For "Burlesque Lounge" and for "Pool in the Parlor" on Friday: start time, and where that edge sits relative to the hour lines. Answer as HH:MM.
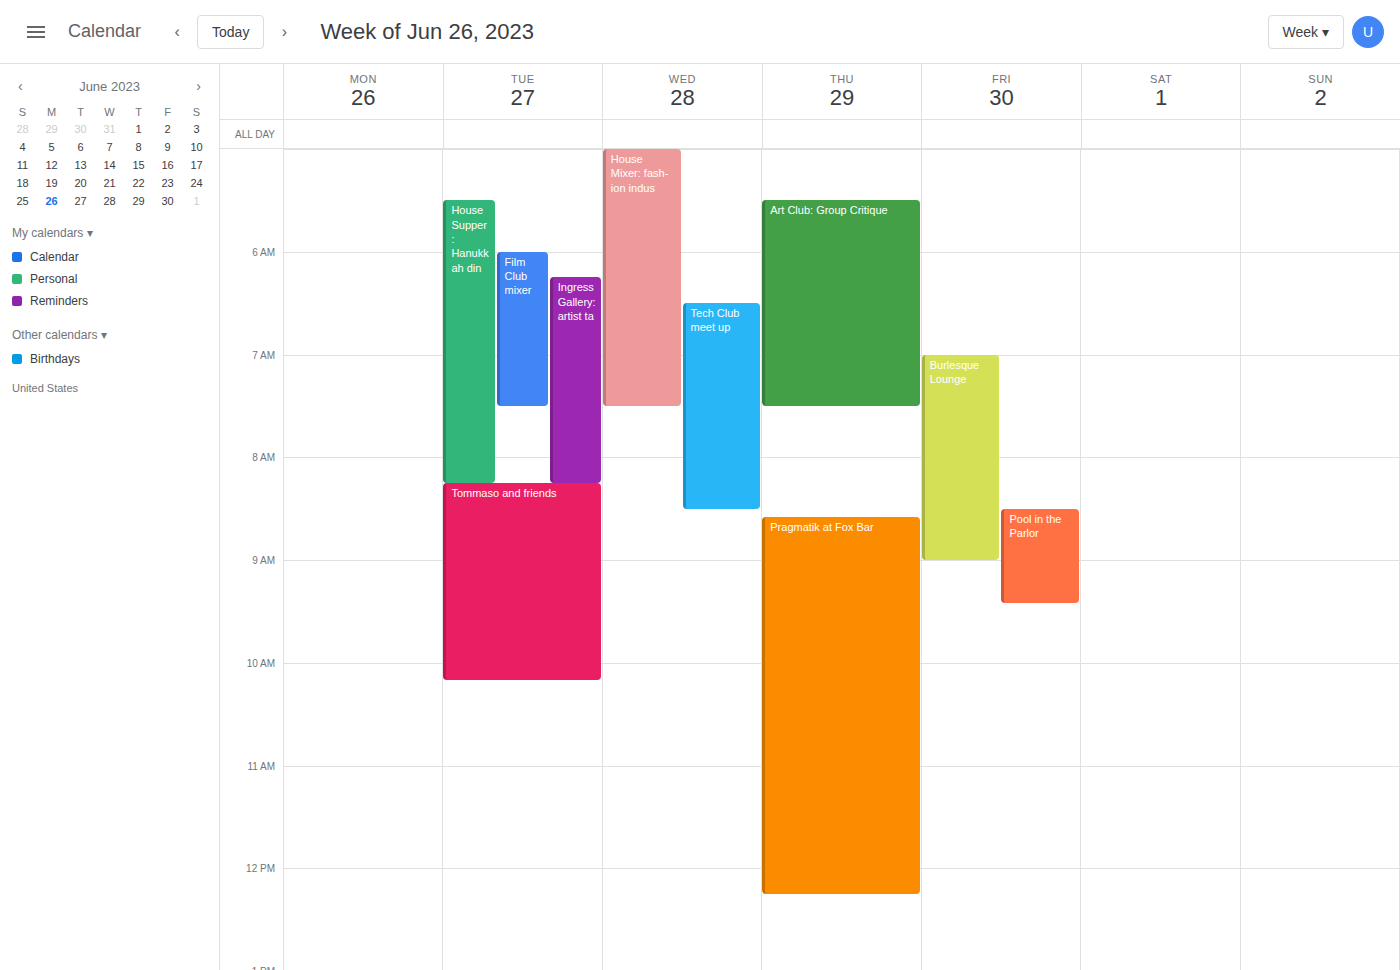
"Burlesque Lounge": 07:00, exactly on the 07:00 line. "Pool in the Parlor": 08:30, halfway between the 08:00 and 09:00 lines.